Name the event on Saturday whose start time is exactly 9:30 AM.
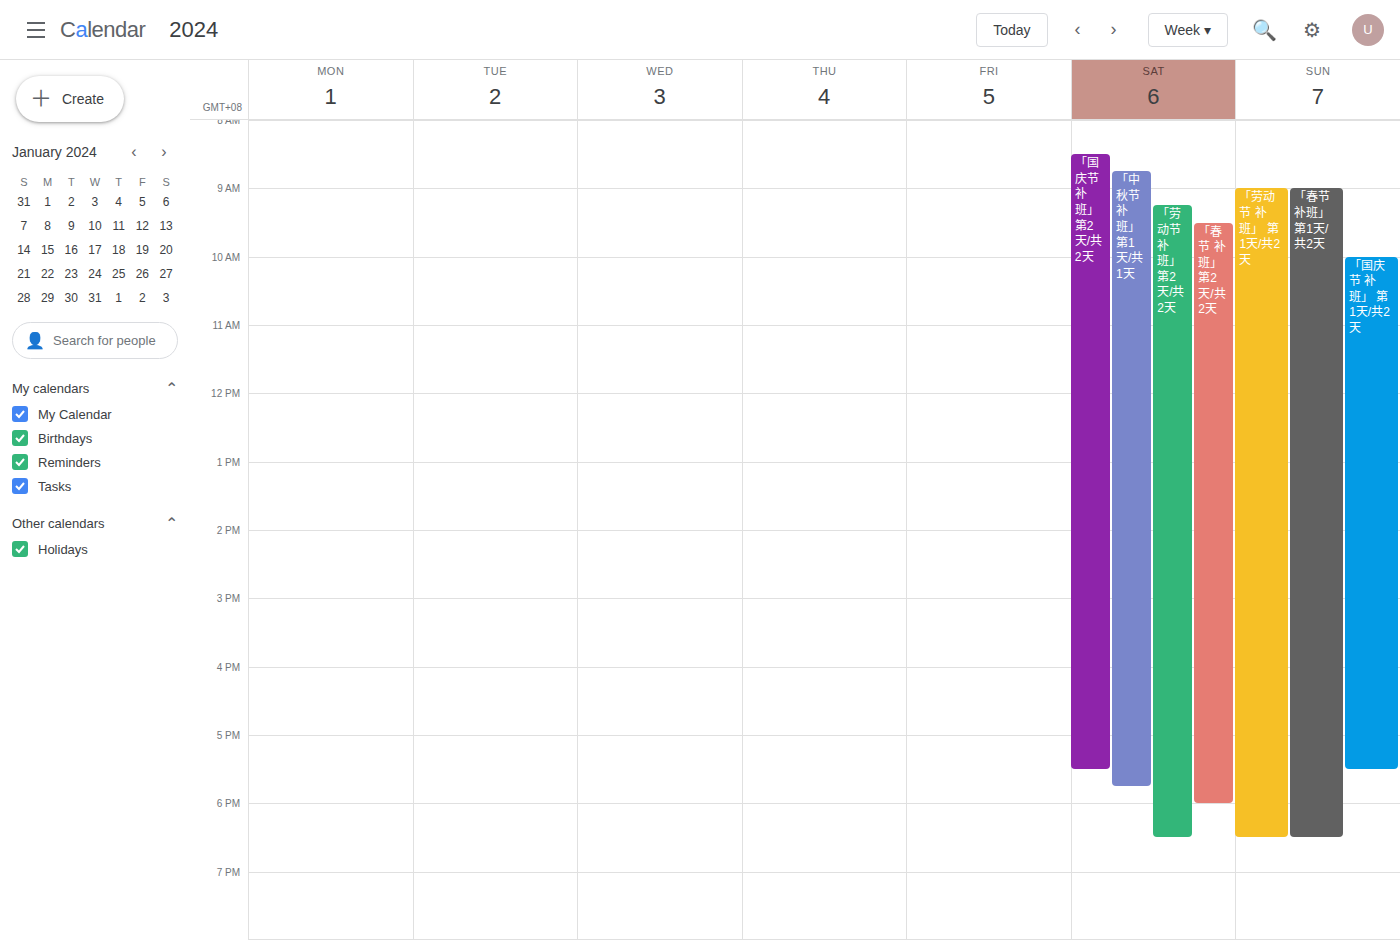
"「春节 补班」 第2天/共2天"